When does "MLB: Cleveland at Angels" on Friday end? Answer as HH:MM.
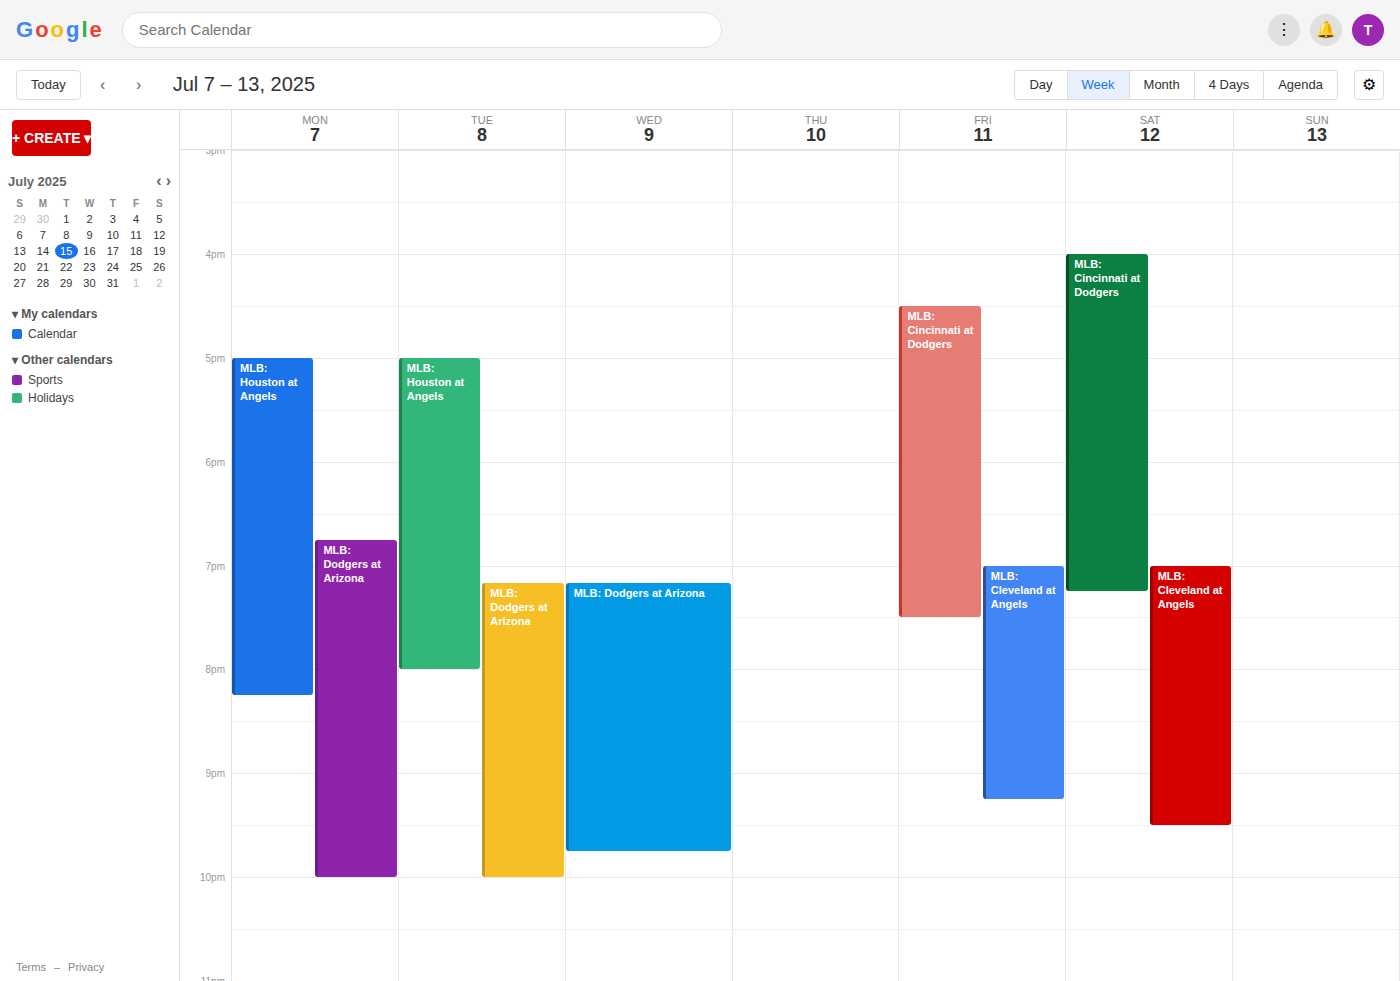
21:15